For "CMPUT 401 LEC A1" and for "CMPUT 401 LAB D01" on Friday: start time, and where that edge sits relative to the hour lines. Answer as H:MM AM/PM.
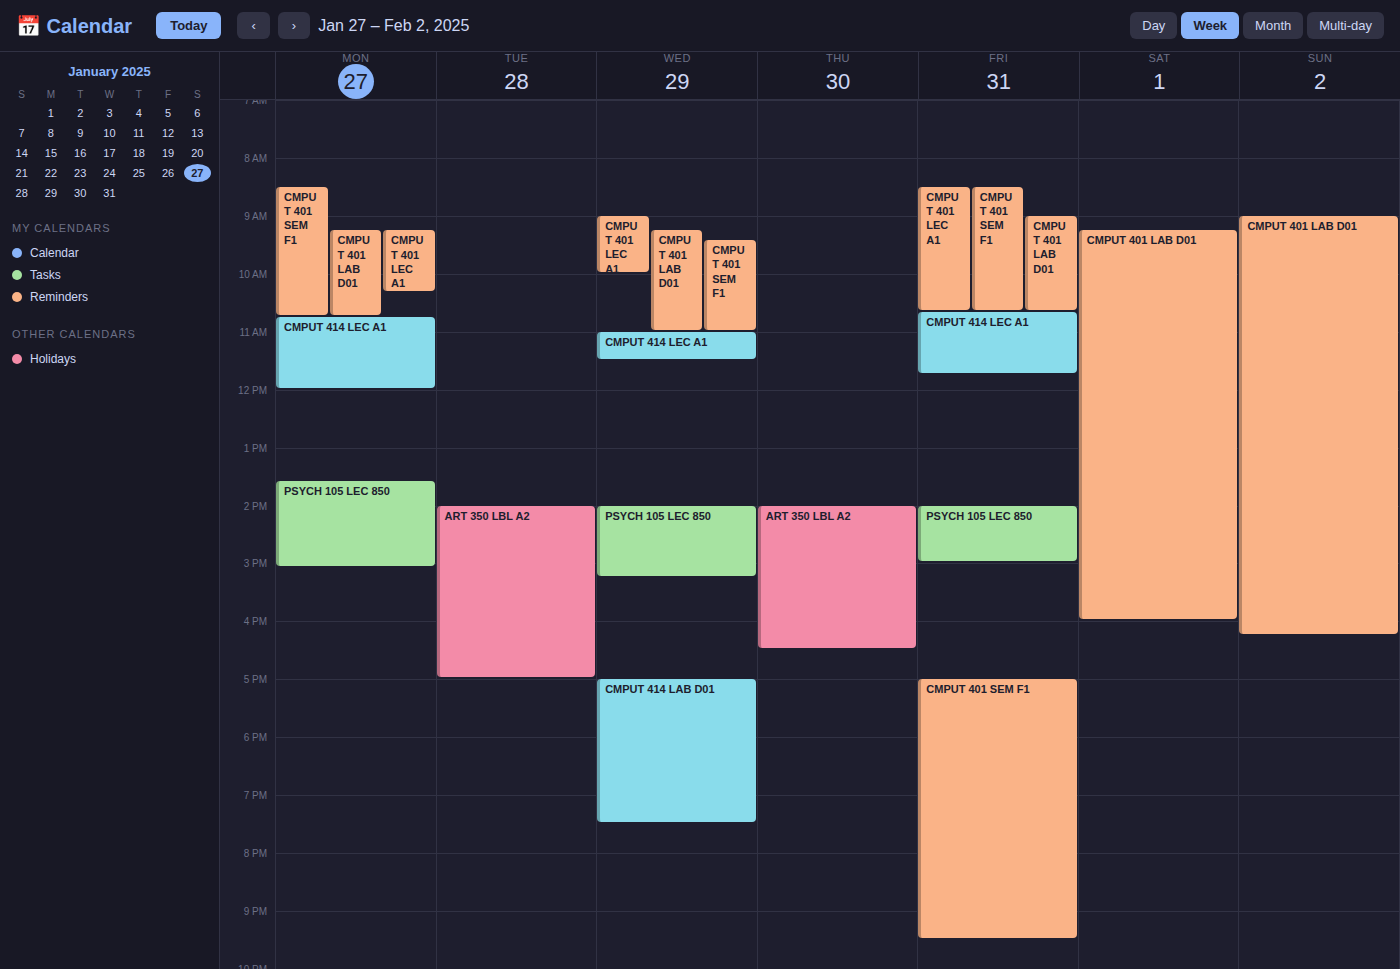
"CMPUT 401 LEC A1": 8:30 AM, halfway between the 8 AM and 9 AM lines. "CMPUT 401 LAB D01": 9:00 AM, exactly on the 9 AM line.